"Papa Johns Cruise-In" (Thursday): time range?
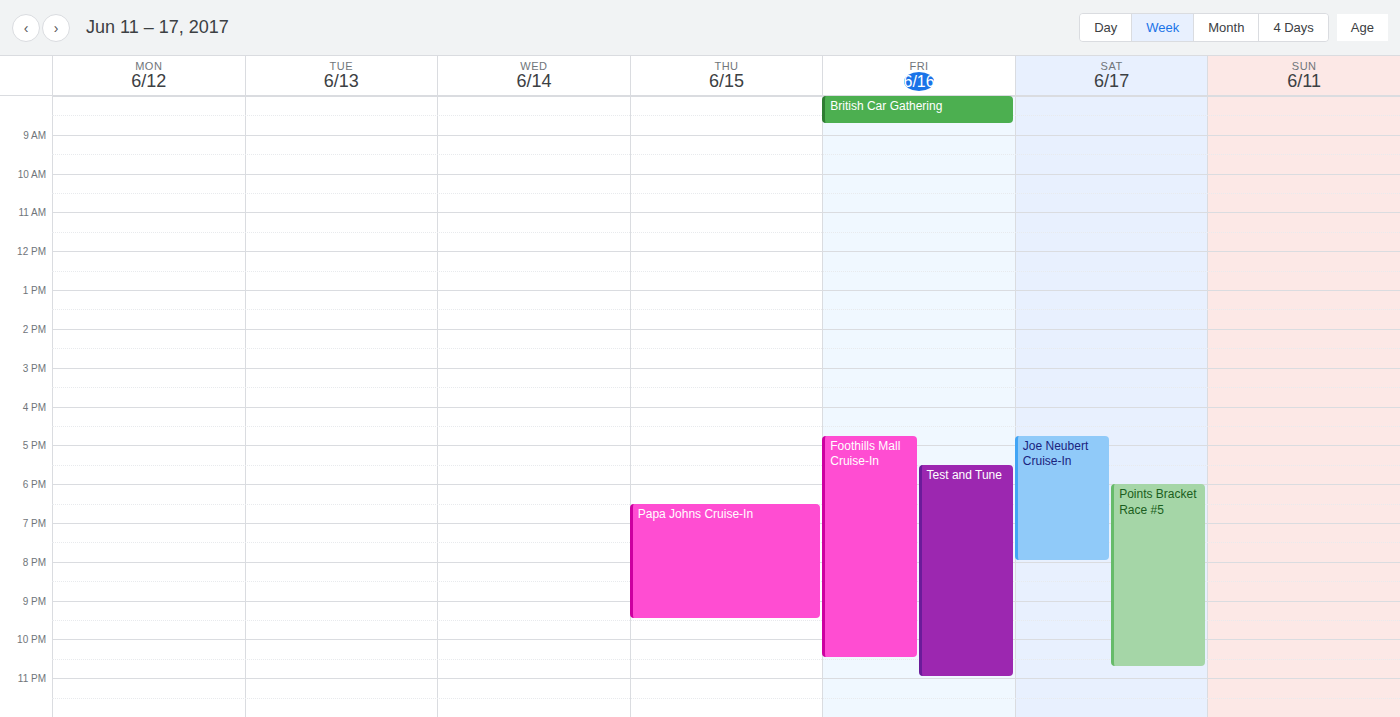
18:30 to 21:30